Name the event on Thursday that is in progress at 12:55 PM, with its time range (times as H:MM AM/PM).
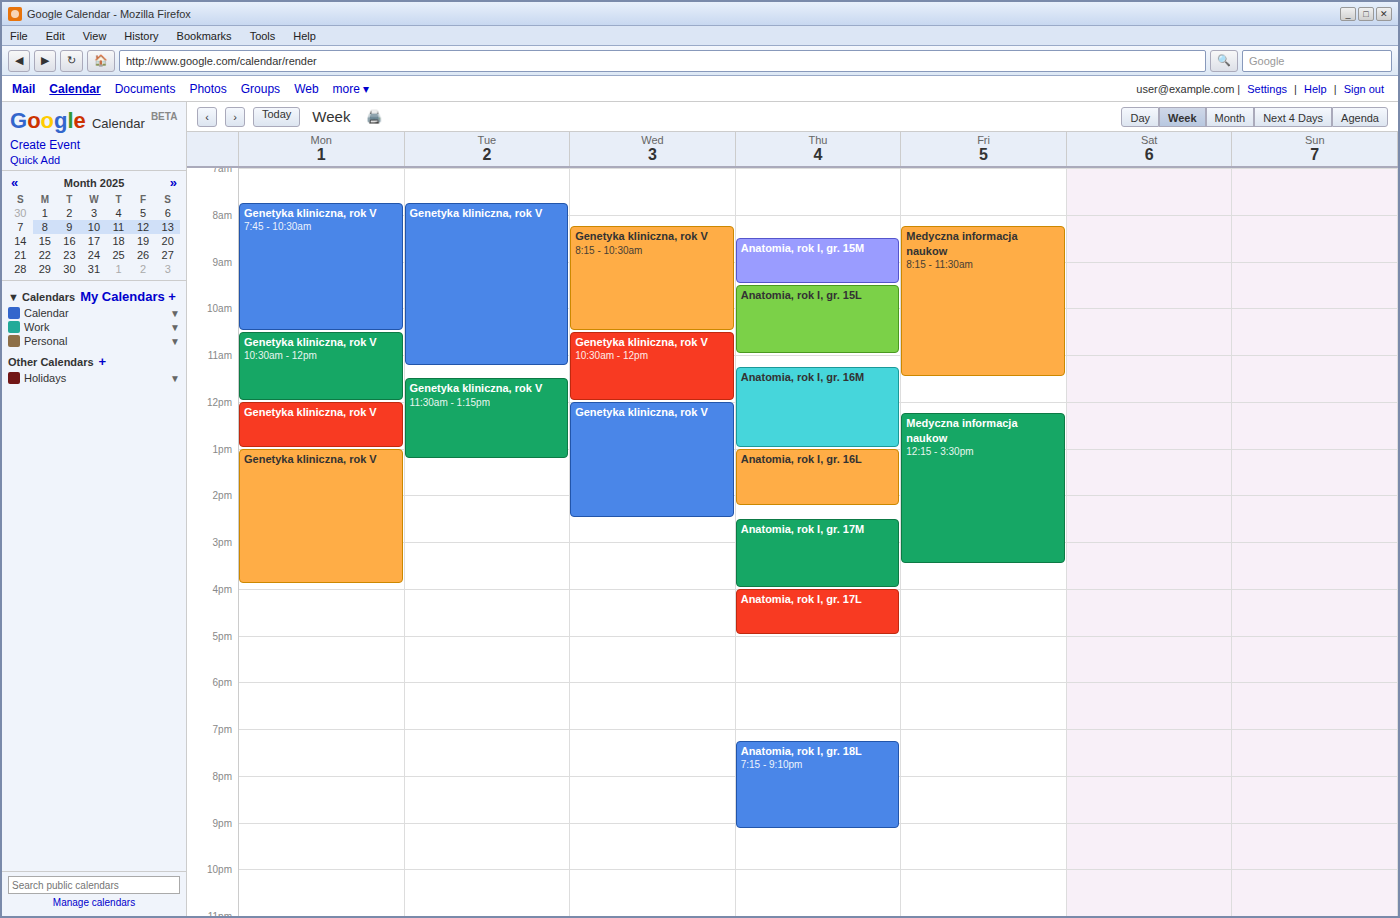
"Anatomia, rok I, gr. 16M", 11:15 AM to 1:00 PM